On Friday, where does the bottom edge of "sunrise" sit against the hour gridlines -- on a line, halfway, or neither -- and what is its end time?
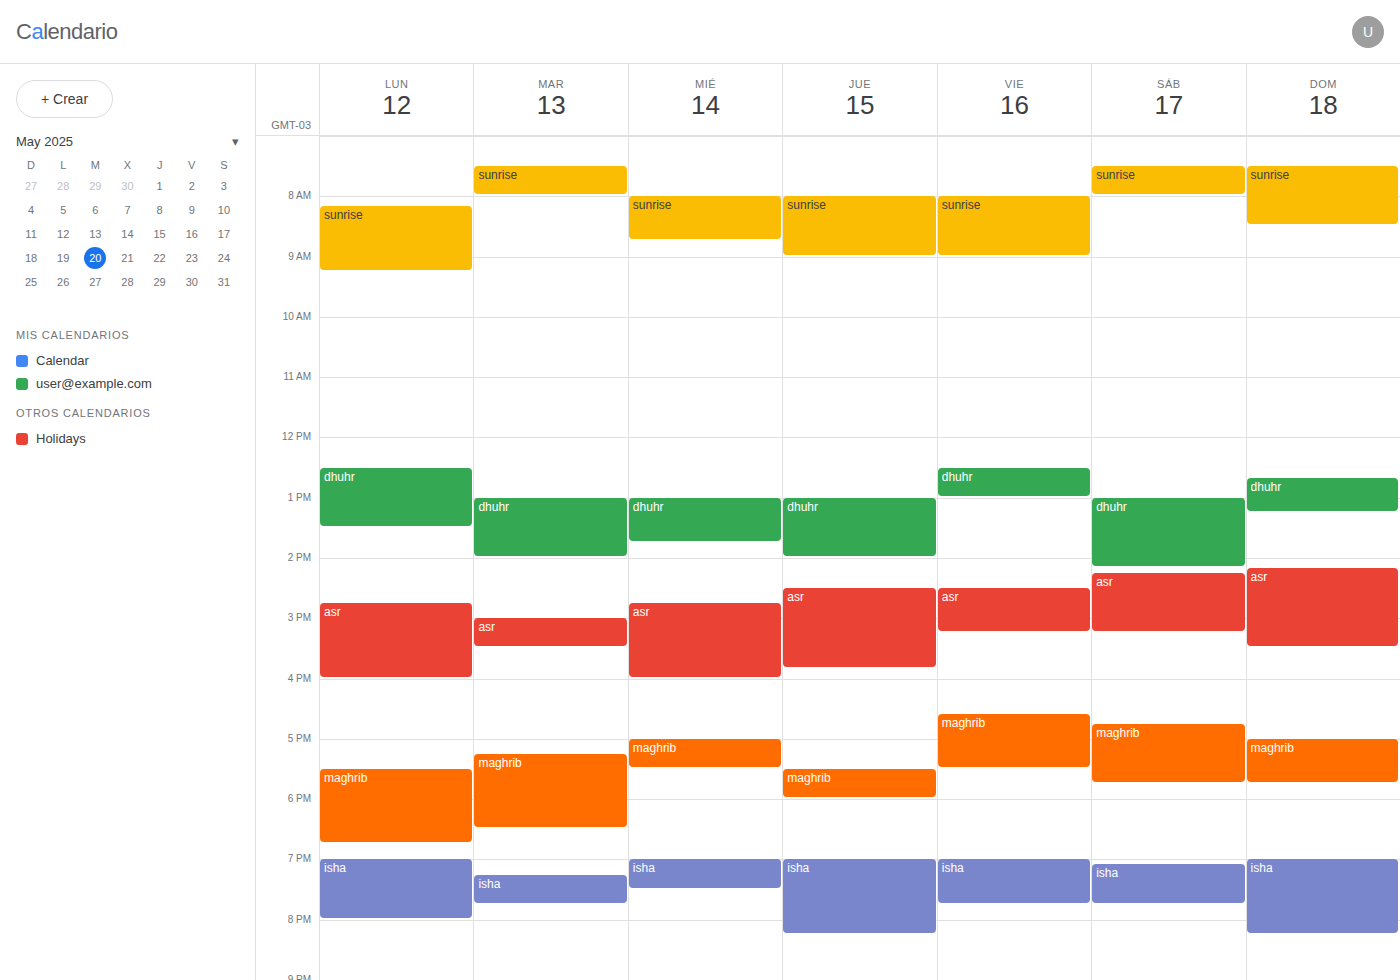
9:00 AM -- exactly on the 9 AM line.